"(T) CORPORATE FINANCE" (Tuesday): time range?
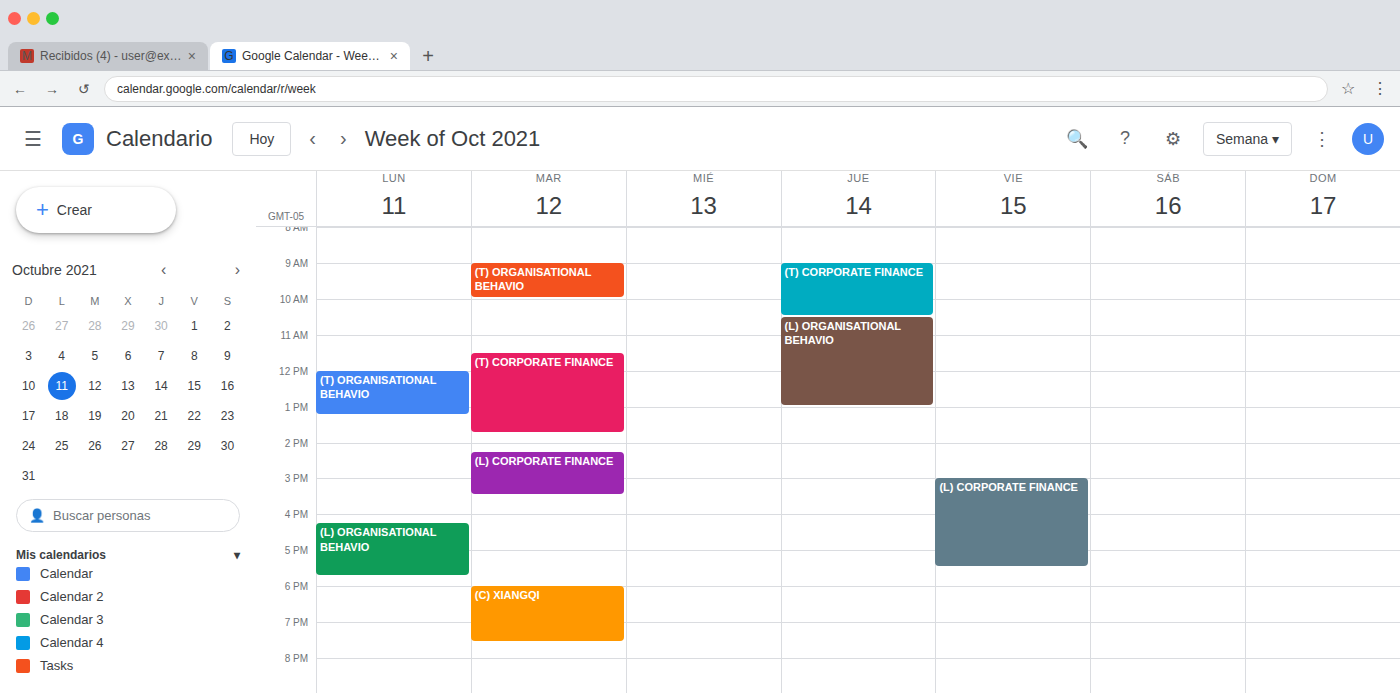
11:30 AM to 1:45 PM